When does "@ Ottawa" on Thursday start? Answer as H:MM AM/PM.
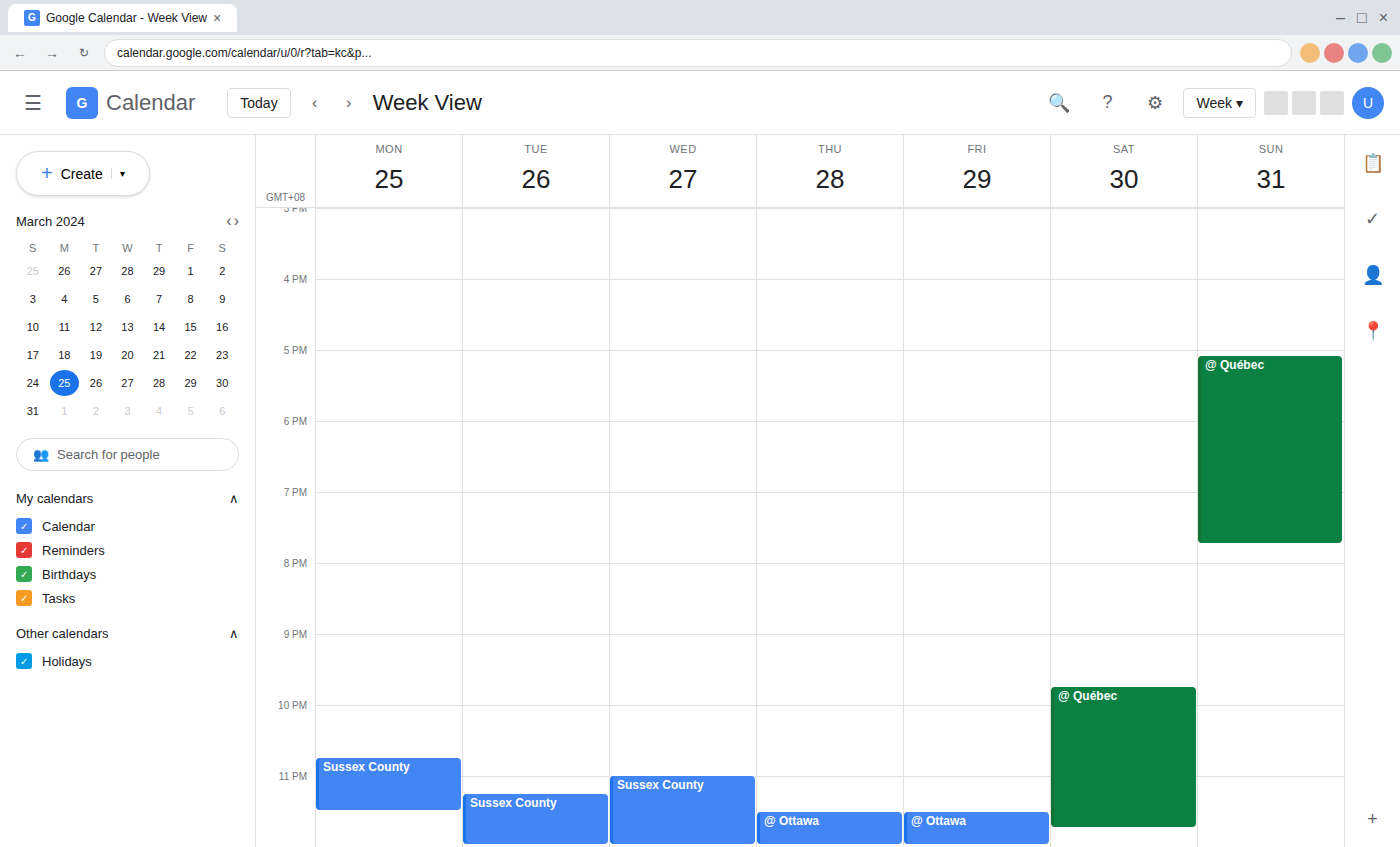
11:30 PM